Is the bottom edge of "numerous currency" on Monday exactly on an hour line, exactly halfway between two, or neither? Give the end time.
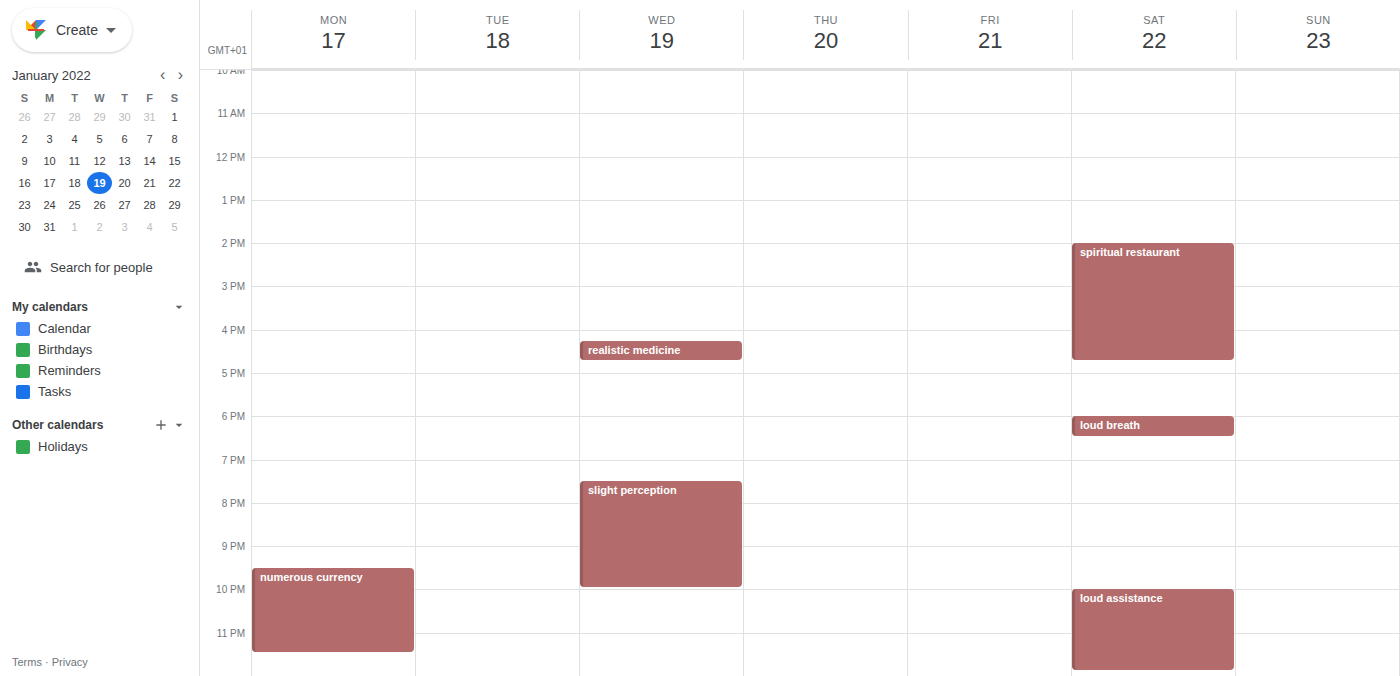
11:30 PM -- halfway between the 11 PM and 12 AM lines.